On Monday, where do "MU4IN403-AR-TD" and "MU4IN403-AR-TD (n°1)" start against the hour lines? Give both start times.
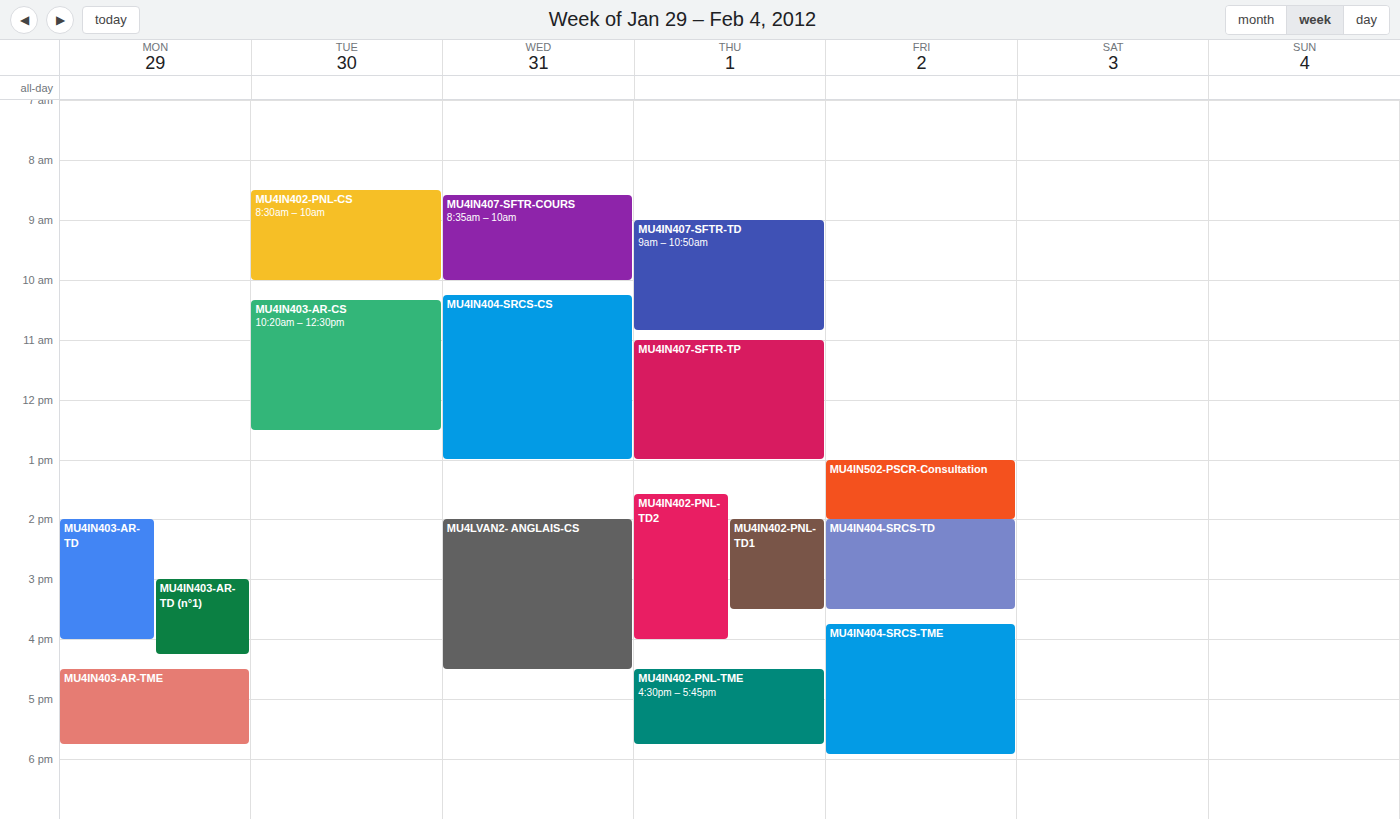
"MU4IN403-AR-TD": 2:00 PM, exactly on the 2 PM line. "MU4IN403-AR-TD (n°1)": 3:00 PM, exactly on the 3 PM line.